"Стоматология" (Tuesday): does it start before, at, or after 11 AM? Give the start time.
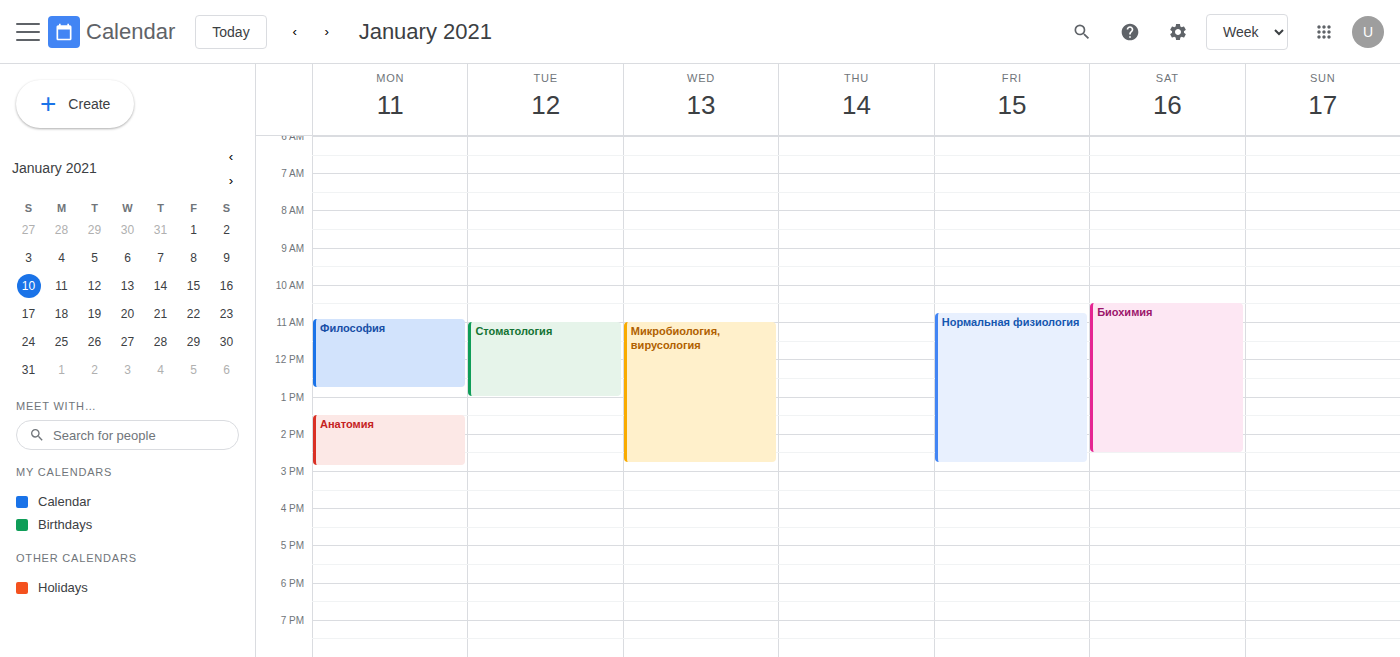
11:00 AM -- exactly at 11 AM, on the 11 AM line.